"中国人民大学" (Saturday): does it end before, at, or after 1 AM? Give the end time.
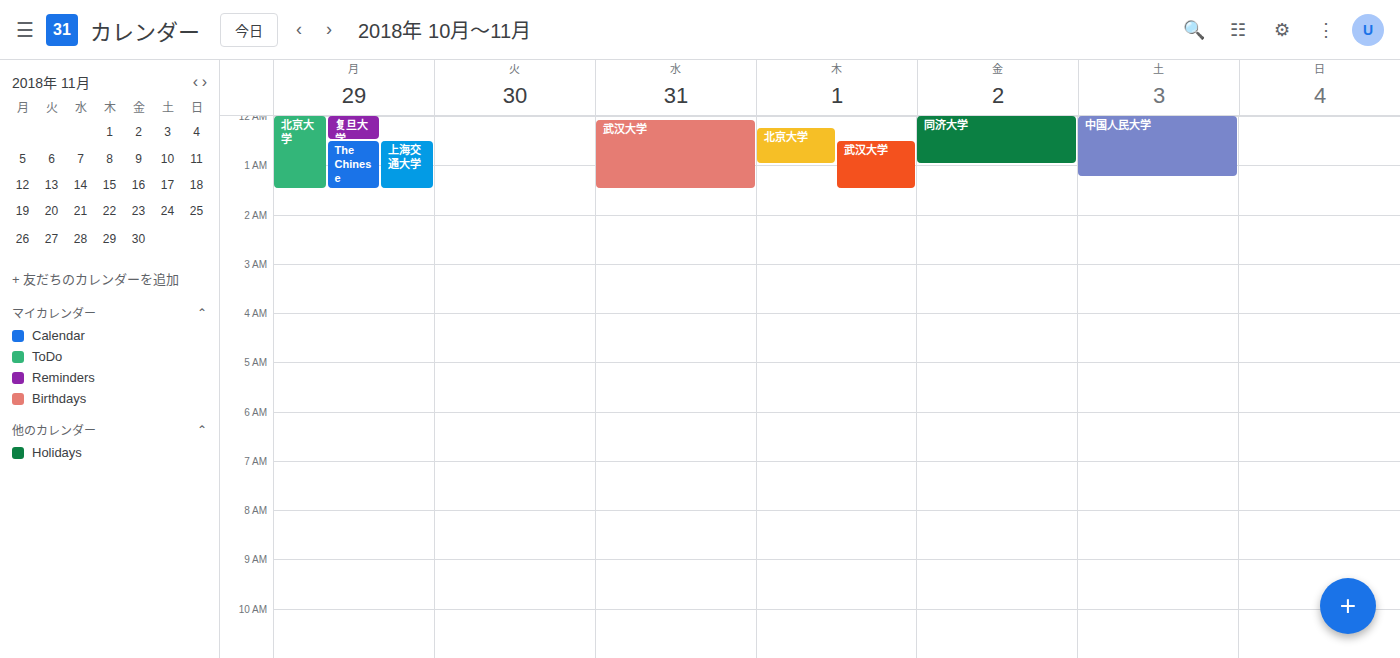
1:15 AM -- after 1 AM, 15 minutes below the 1 AM line.